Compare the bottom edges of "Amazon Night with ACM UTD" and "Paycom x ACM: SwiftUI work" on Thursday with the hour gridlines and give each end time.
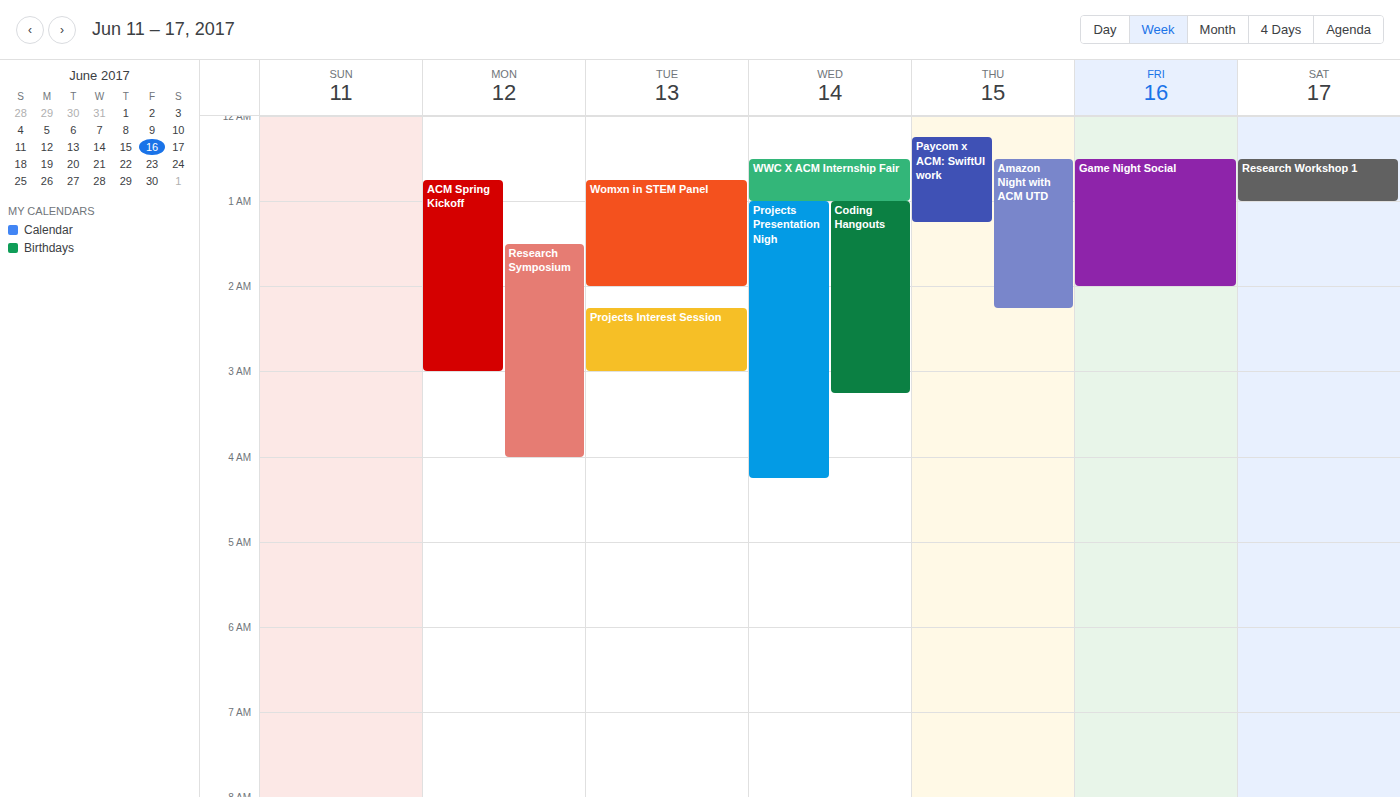
"Amazon Night with ACM UTD": 2:15 AM, neither: a quarter of the way from the 2 AM line to the 3 AM line. "Paycom x ACM: SwiftUI work": 1:15 AM, neither: a quarter of the way from the 1 AM line to the 2 AM line.